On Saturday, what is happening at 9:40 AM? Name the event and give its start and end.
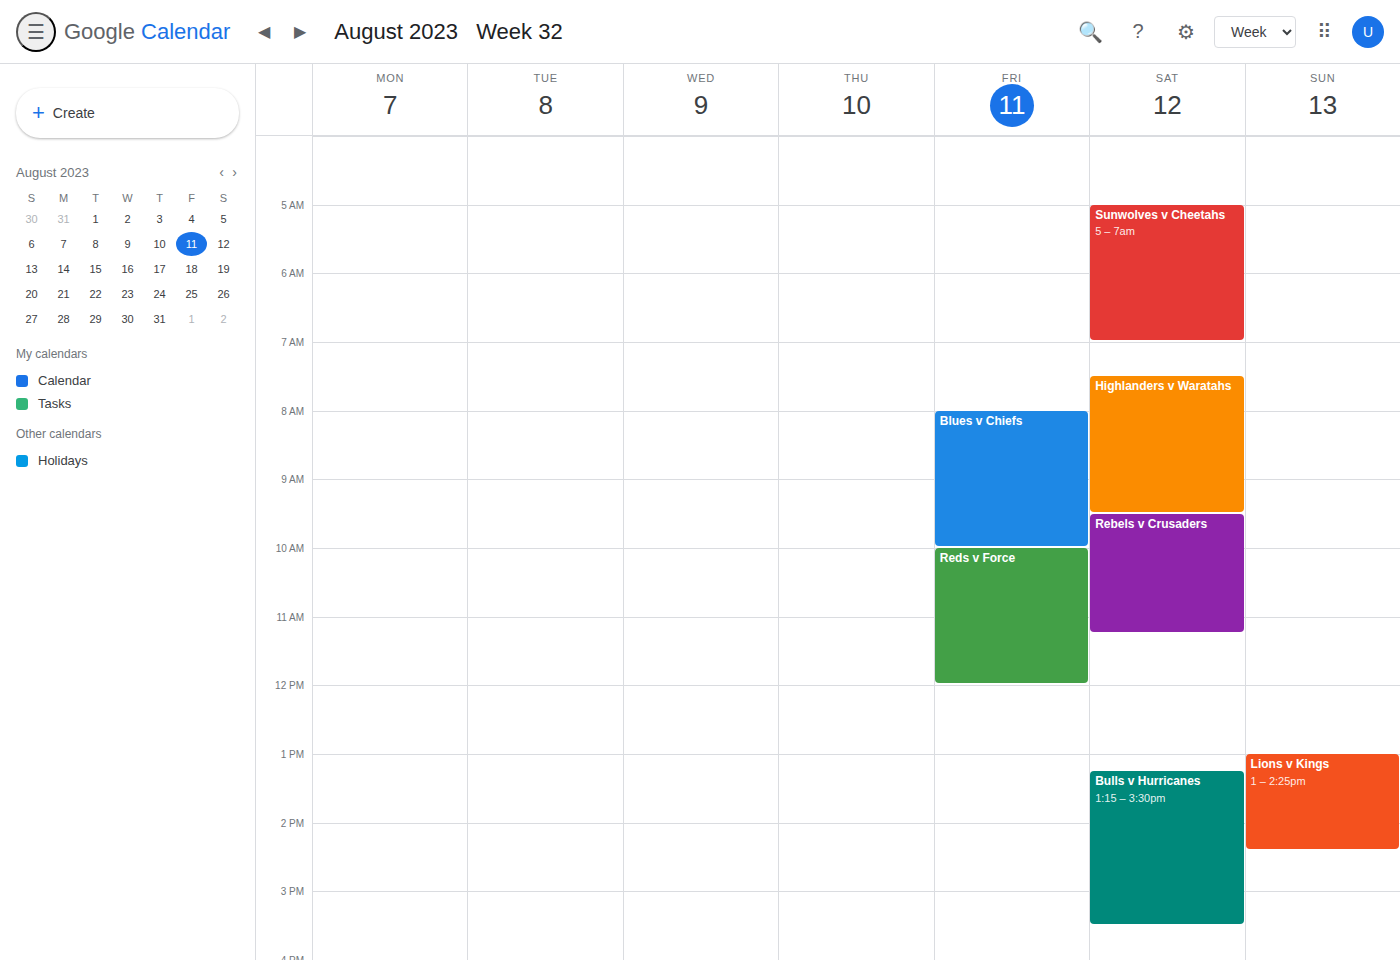
"Rebels v Crusaders", 9:30 AM to 11:15 AM